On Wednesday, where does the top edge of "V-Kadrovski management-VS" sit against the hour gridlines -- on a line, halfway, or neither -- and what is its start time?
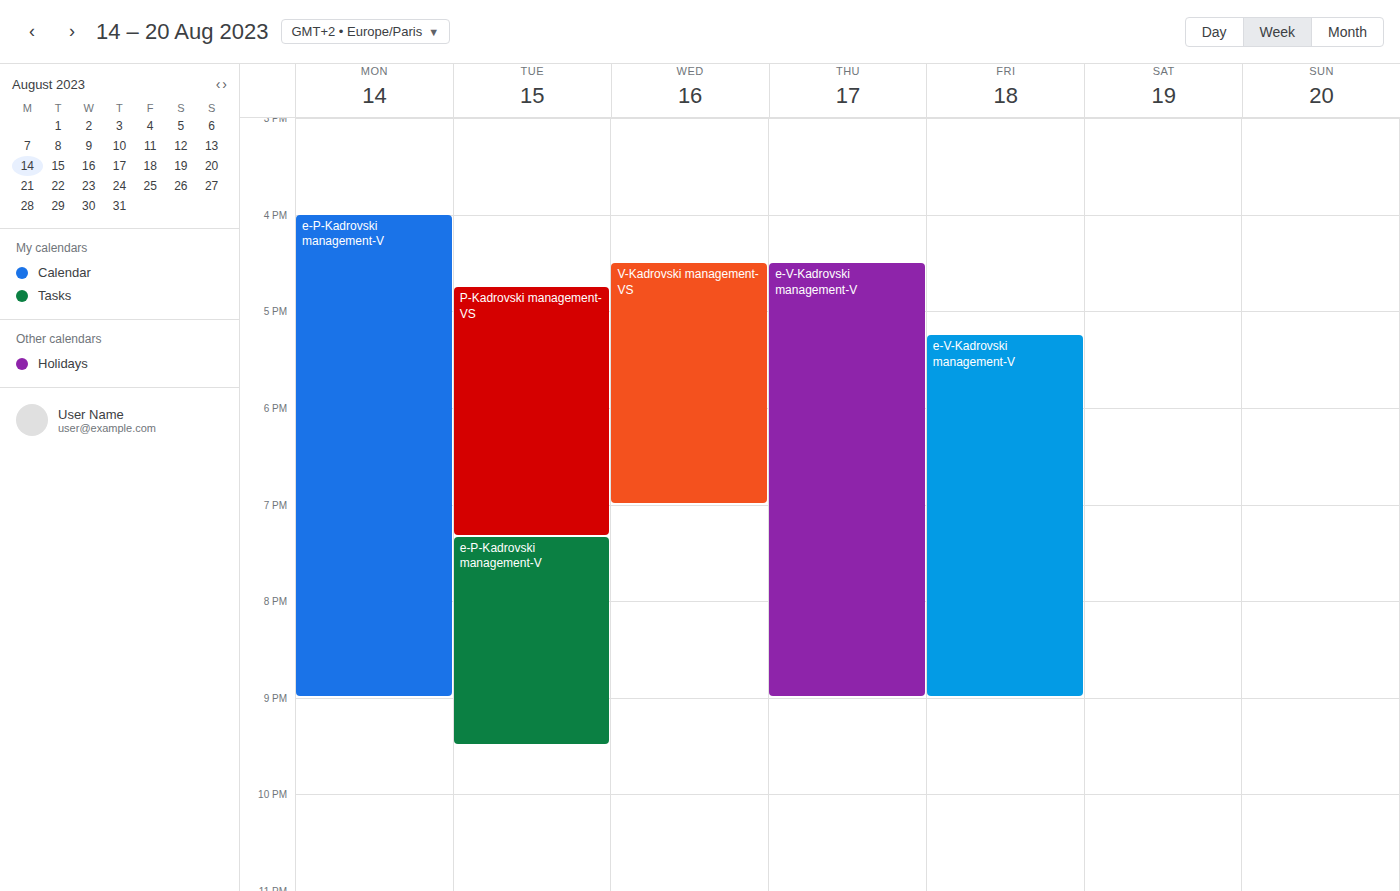
4:30 PM -- halfway between the 4 PM and 5 PM lines.